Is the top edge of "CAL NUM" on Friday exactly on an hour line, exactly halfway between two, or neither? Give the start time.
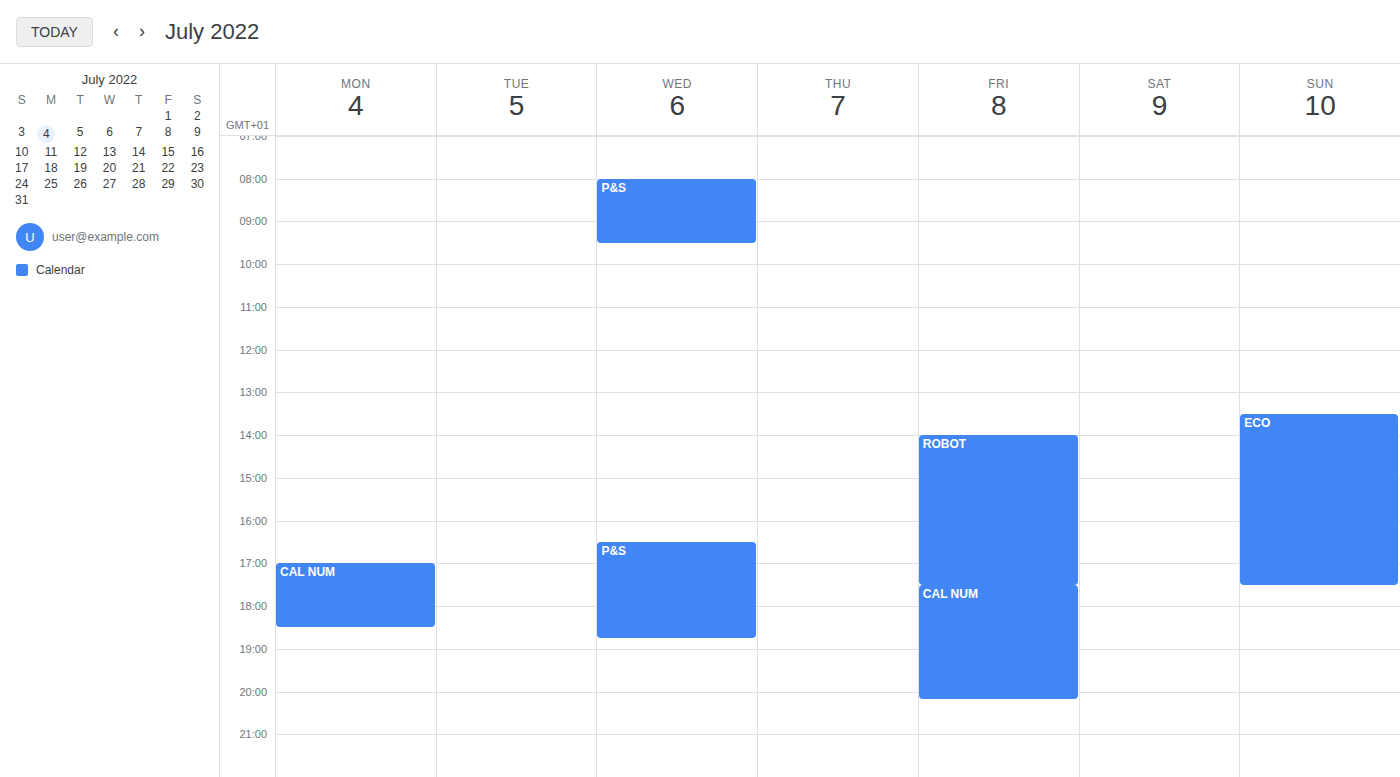
5:30 PM -- halfway between the 5 PM and 6 PM lines.